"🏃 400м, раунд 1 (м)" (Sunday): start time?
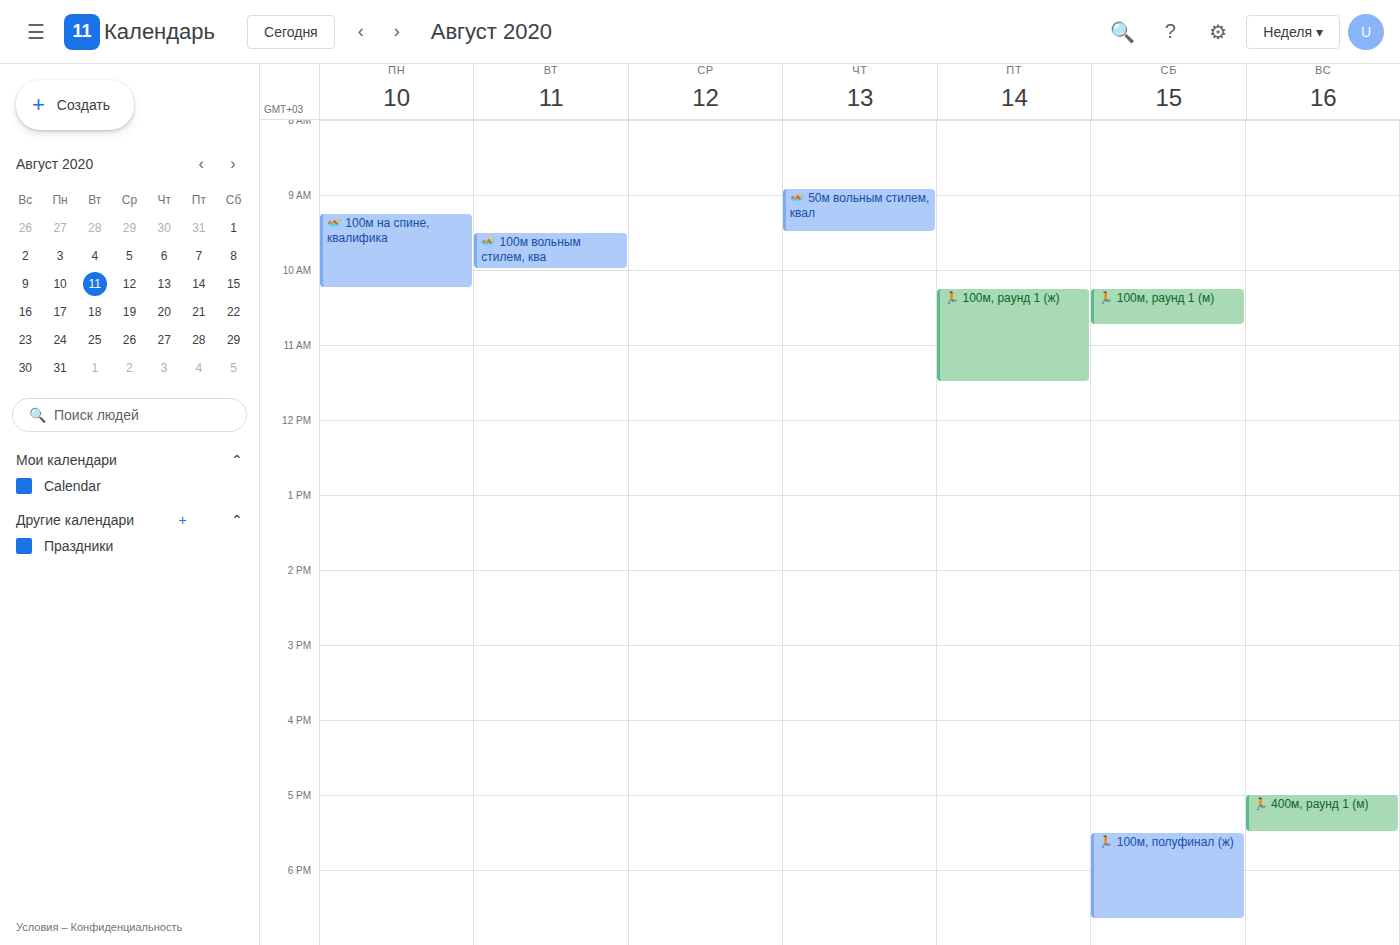
5:00 PM